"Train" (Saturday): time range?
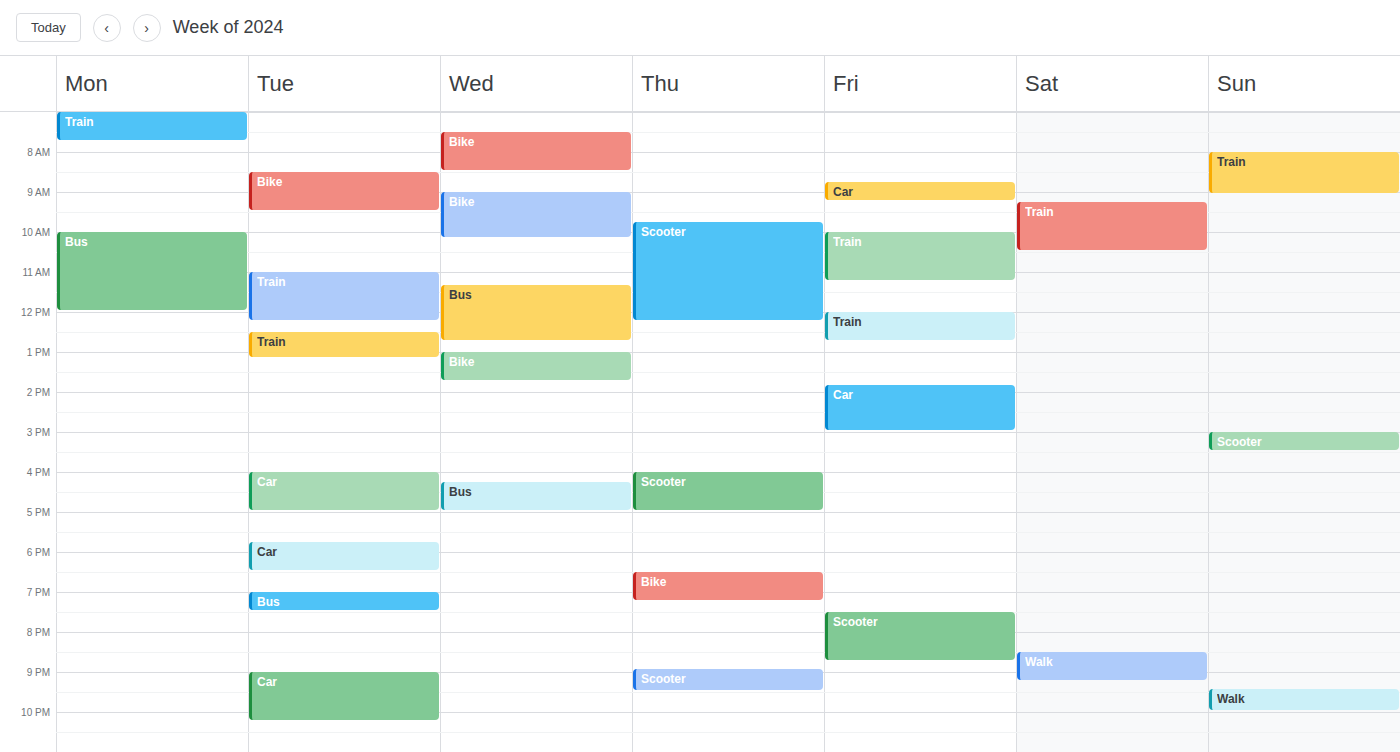
9:15 AM to 10:30 AM